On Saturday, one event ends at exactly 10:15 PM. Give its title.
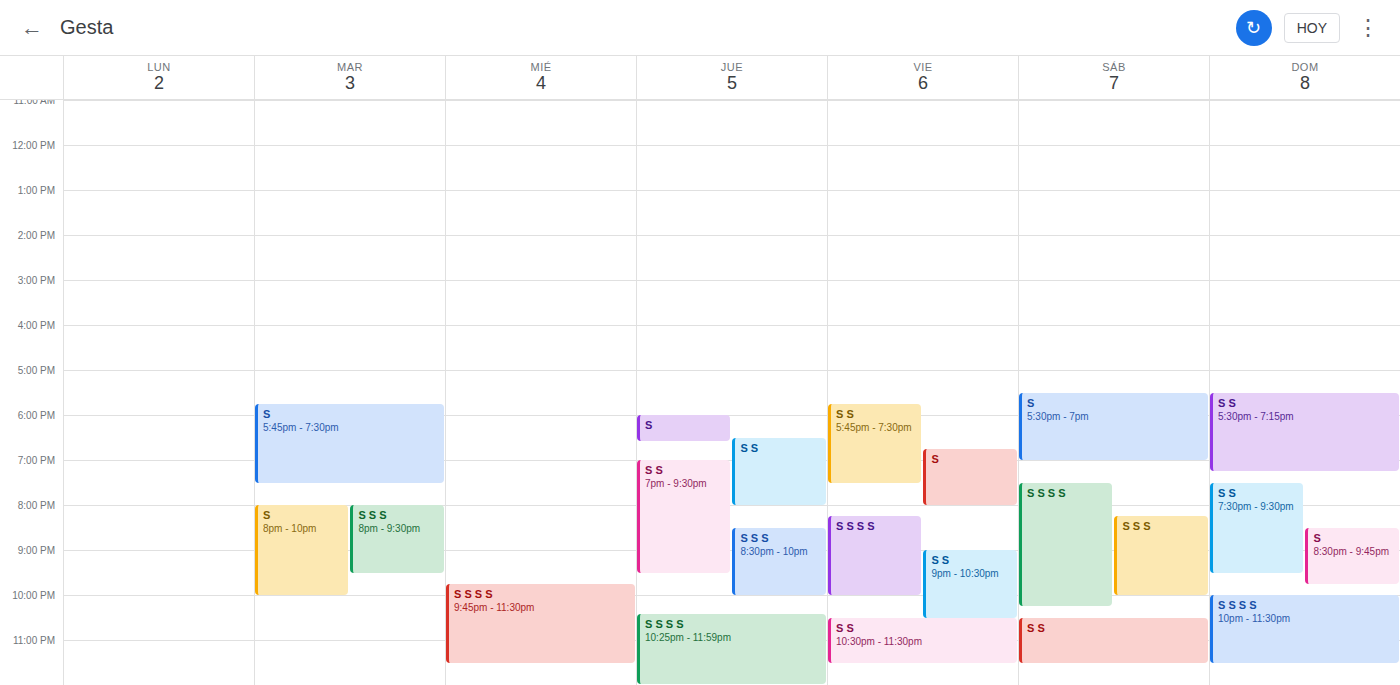
"S S S S"